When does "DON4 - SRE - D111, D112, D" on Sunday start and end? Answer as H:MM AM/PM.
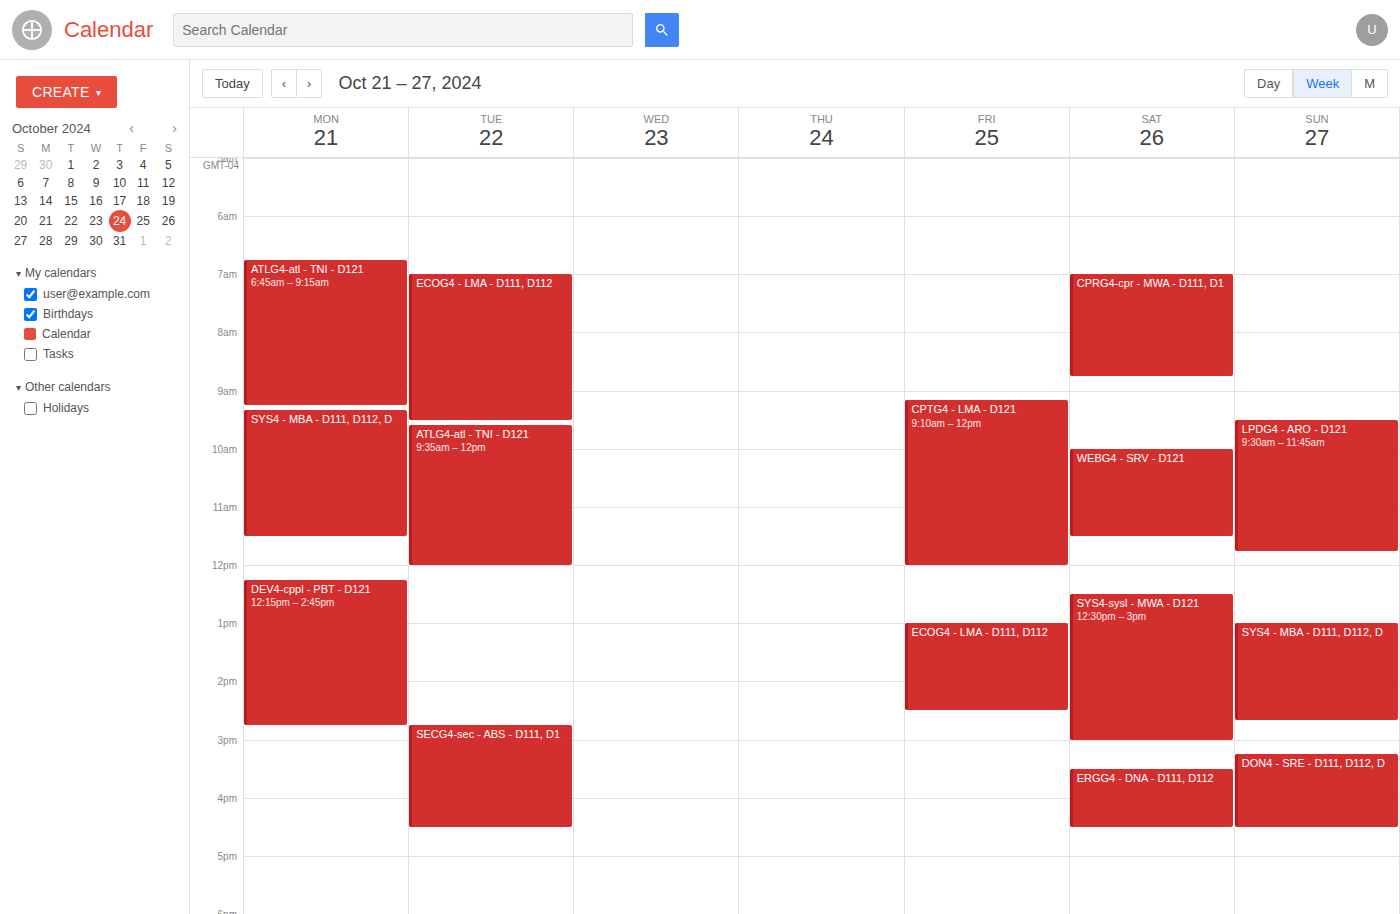
3:15 PM to 4:30 PM